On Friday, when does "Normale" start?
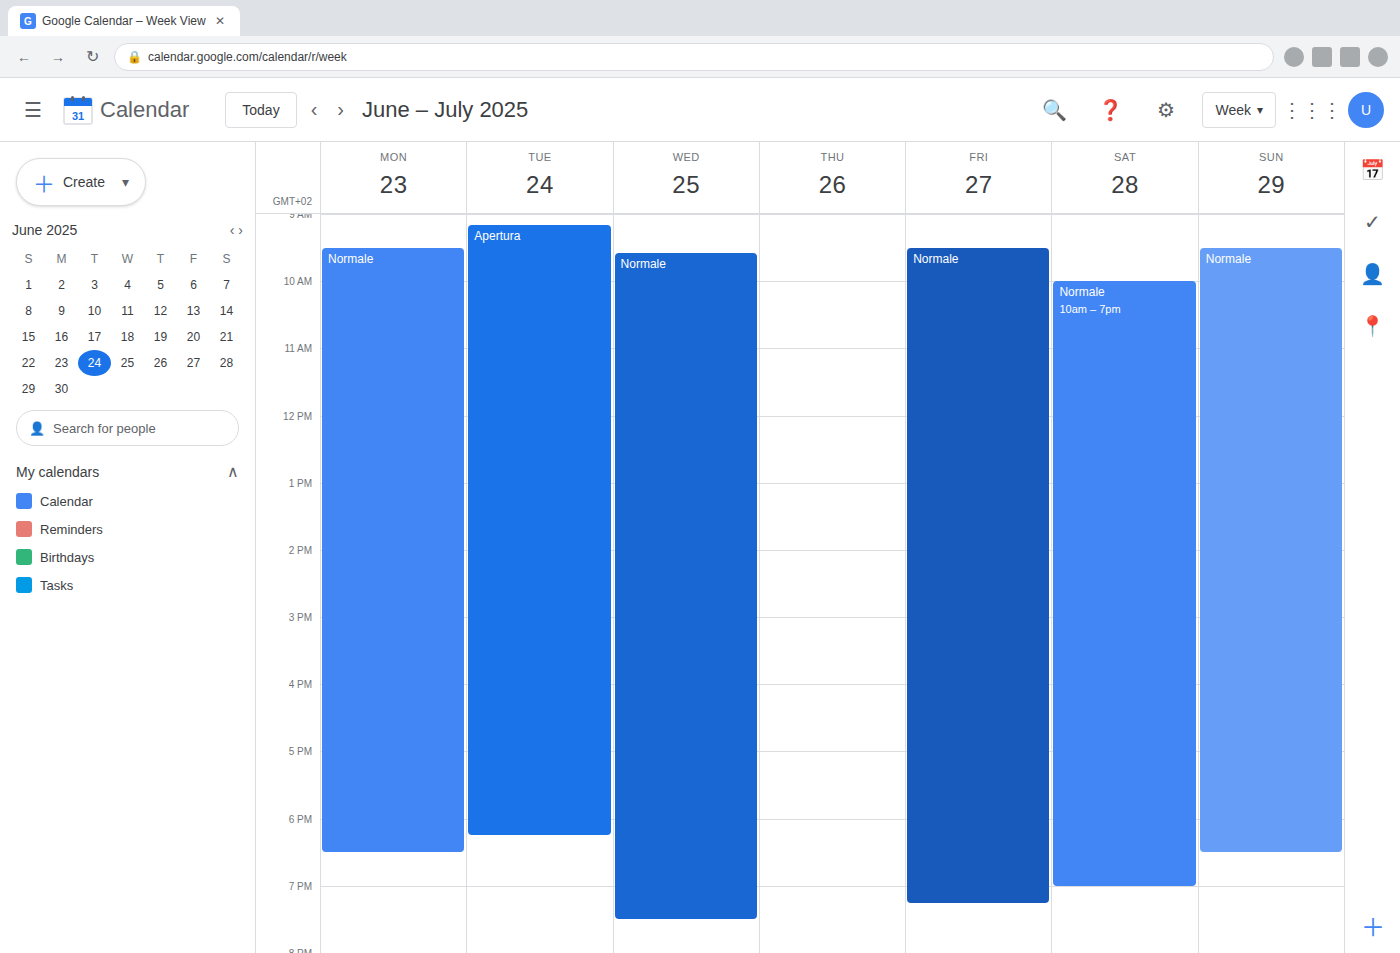
9:30 AM